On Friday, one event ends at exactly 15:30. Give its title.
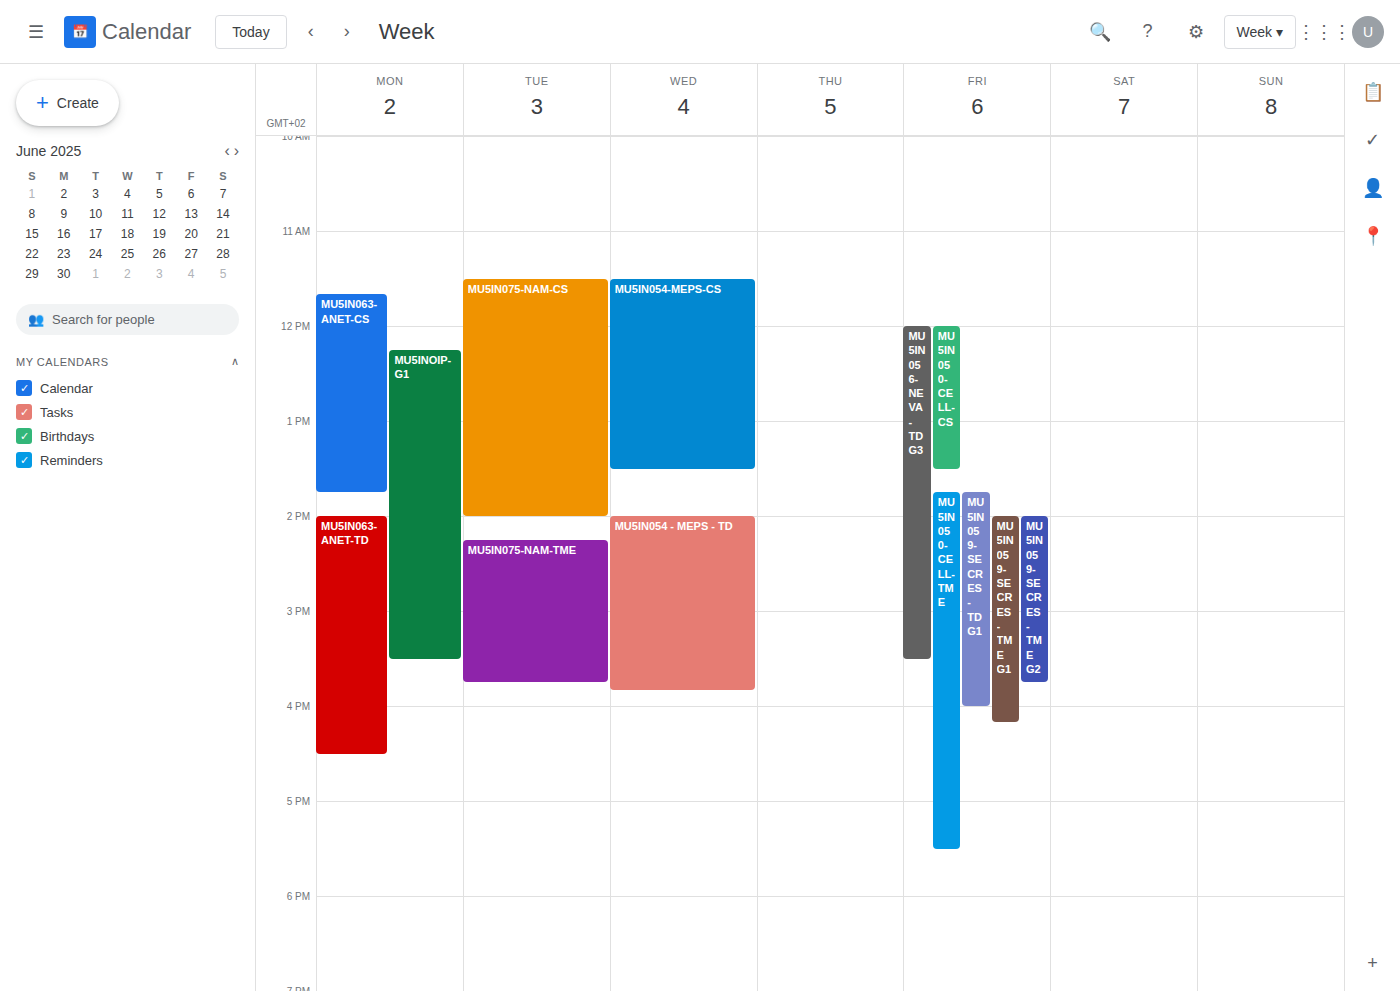
"MU5IN056-NEVA-TD G3"